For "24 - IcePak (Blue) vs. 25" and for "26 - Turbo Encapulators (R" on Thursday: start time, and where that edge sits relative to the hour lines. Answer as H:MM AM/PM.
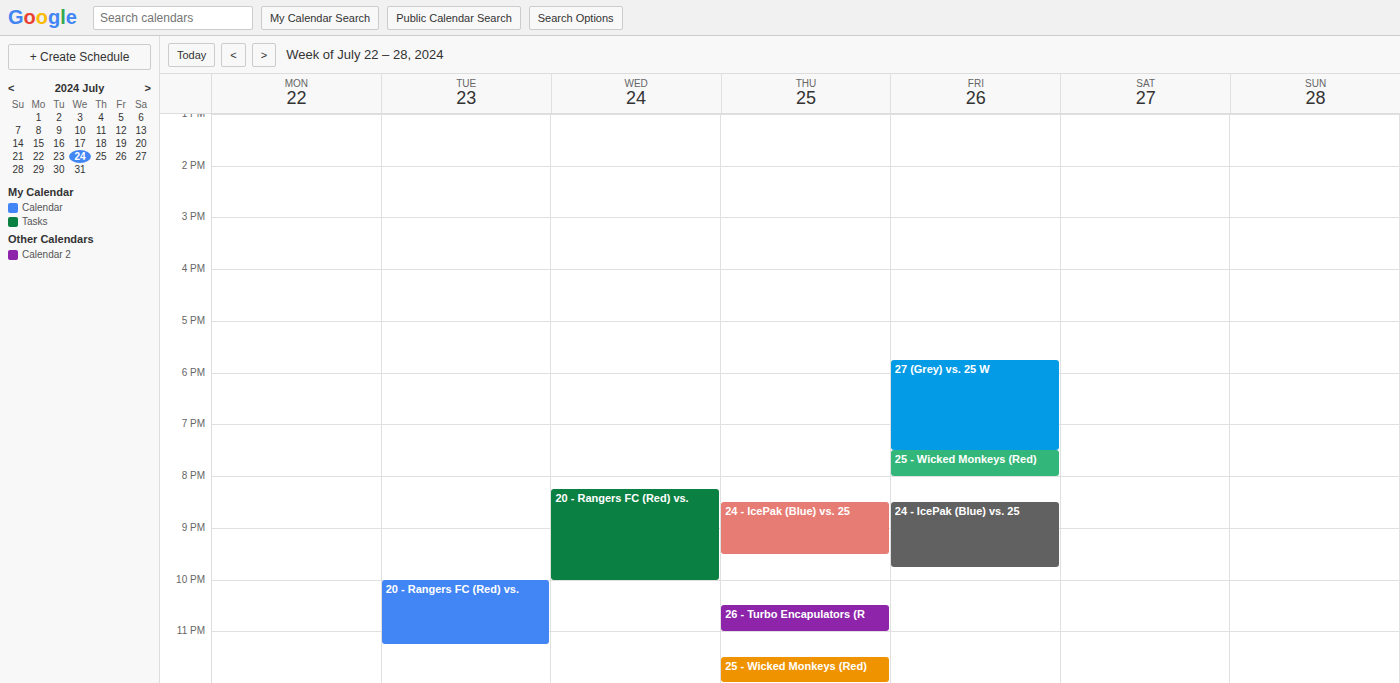
"24 - IcePak (Blue) vs. 25": 8:30 PM, halfway between the 8 PM and 9 PM lines. "26 - Turbo Encapulators (R": 10:30 PM, halfway between the 10 PM and 11 PM lines.